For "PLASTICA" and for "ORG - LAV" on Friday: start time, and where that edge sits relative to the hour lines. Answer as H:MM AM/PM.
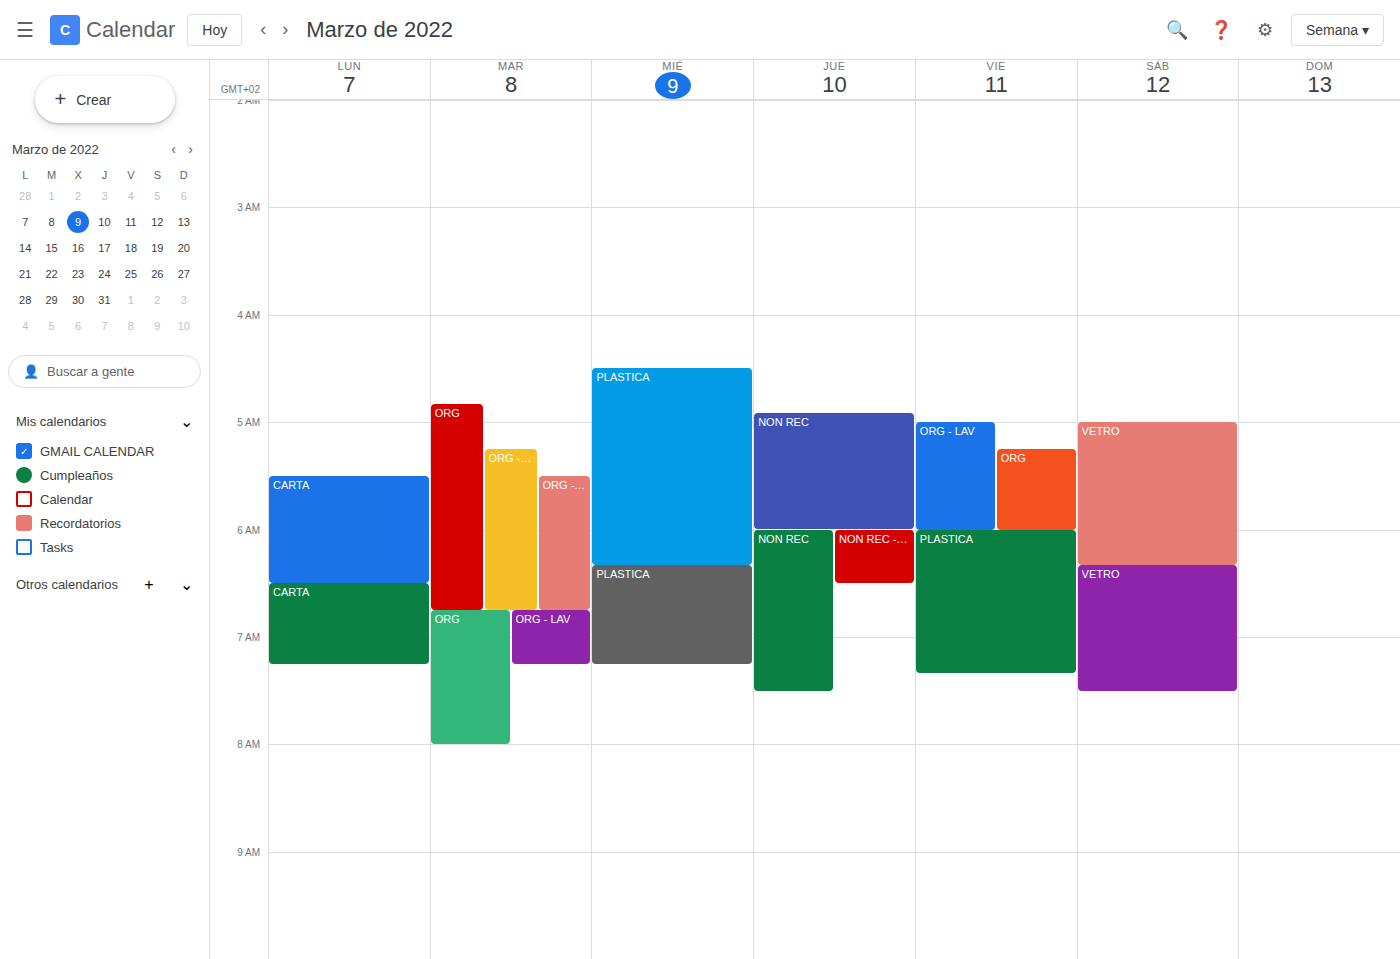
"PLASTICA": 6:00 AM, exactly on the 6 AM line. "ORG - LAV": 5:00 AM, exactly on the 5 AM line.